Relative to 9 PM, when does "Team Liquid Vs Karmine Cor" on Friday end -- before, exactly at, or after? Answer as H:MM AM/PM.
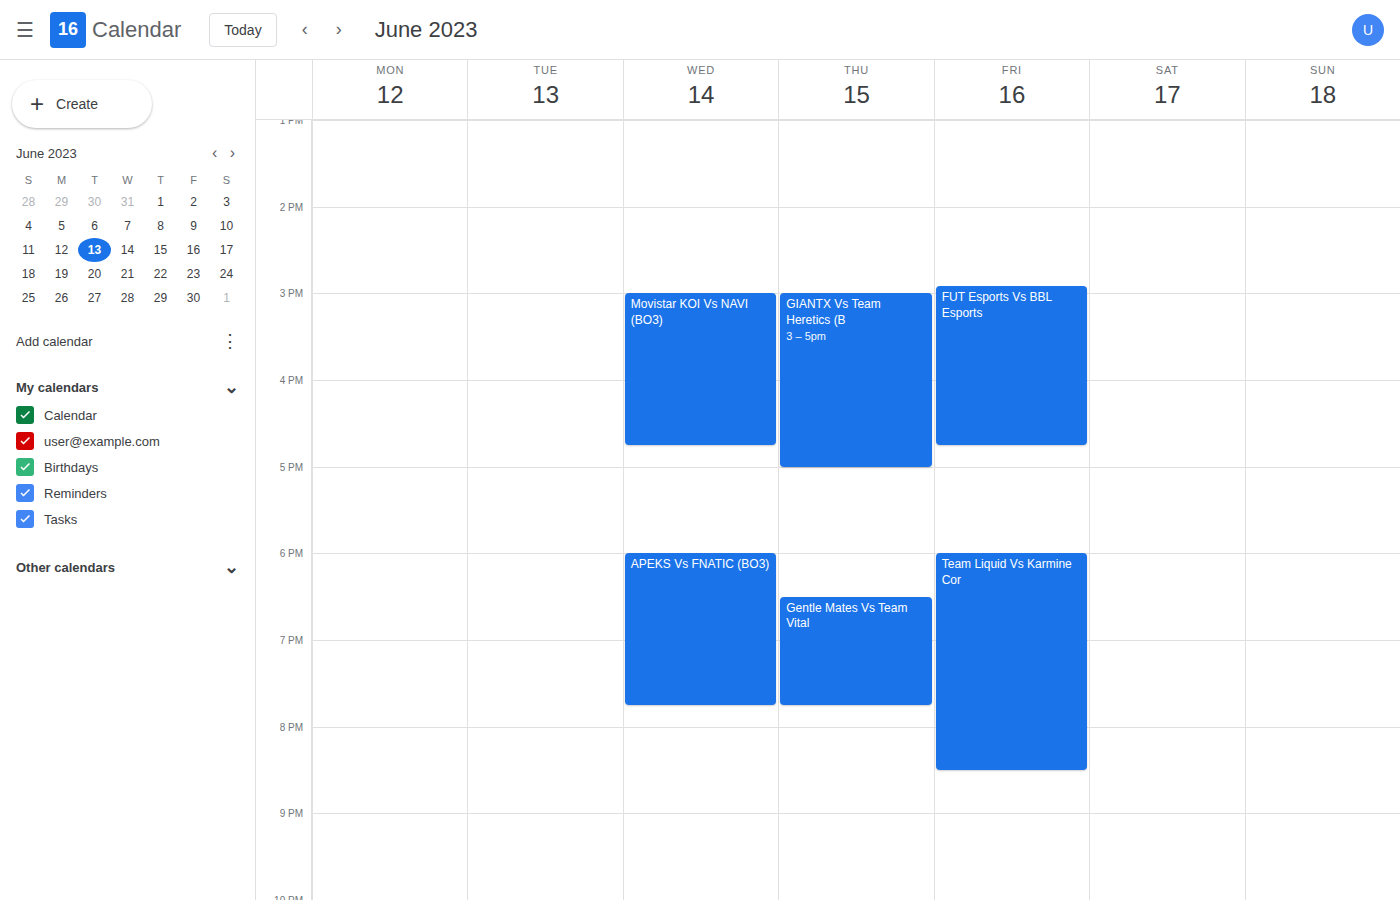
8:30 PM -- before 9 PM, 30 minutes above the 9 PM line.